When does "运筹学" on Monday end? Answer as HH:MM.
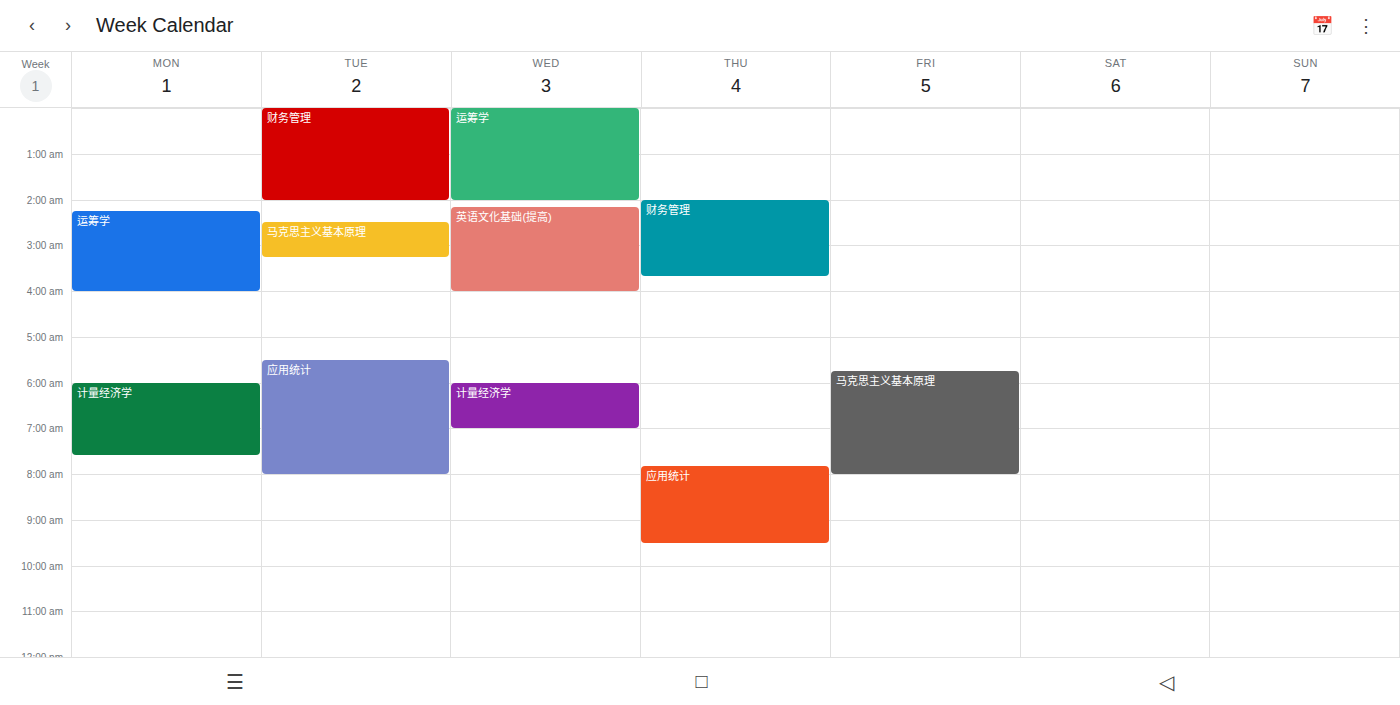
04:00